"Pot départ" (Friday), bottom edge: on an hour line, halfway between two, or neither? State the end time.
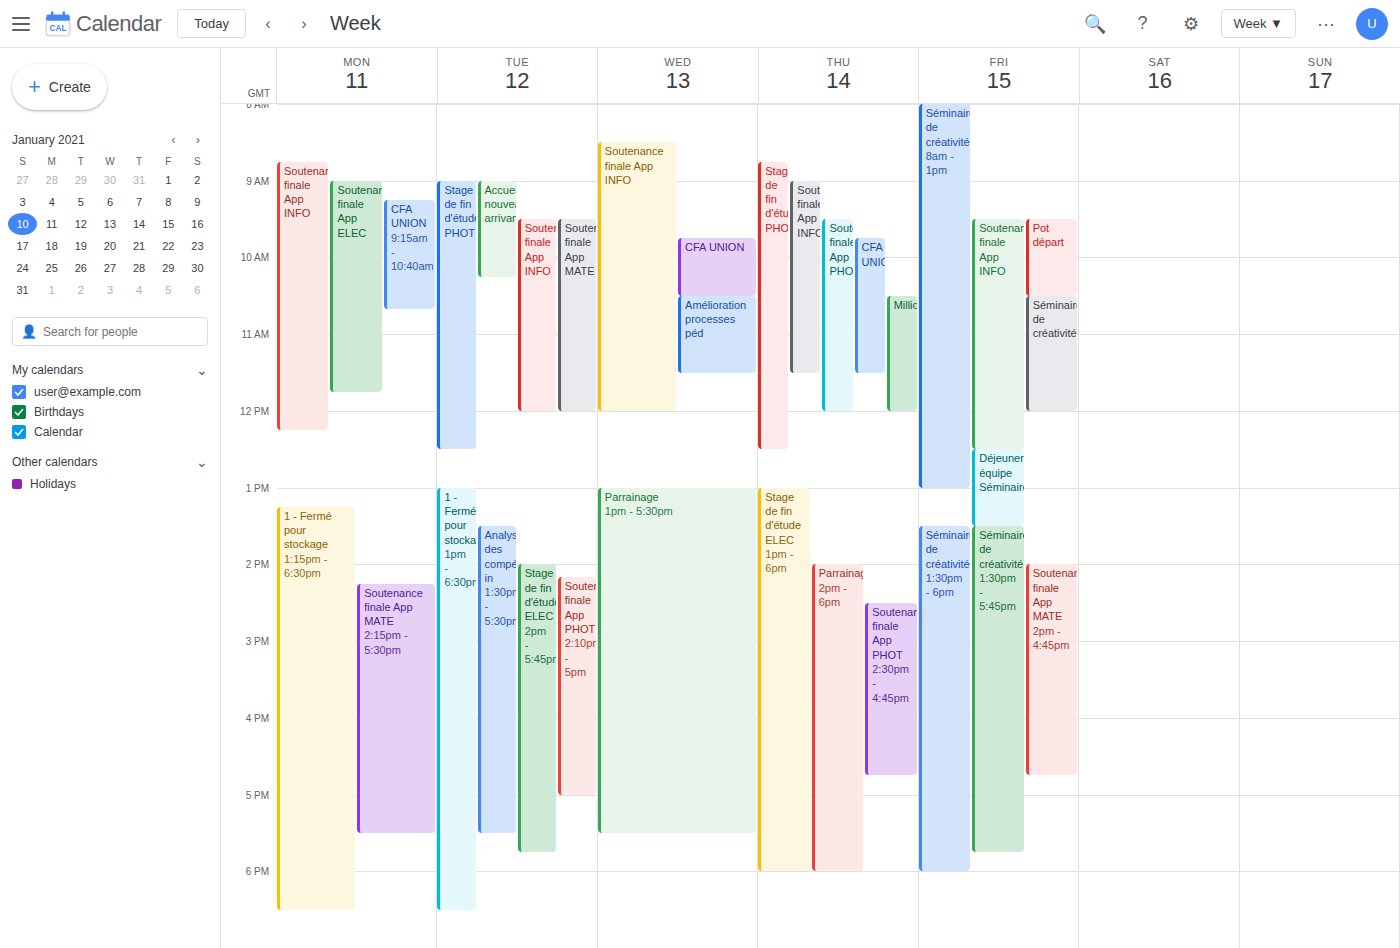
10:30 AM -- halfway between the 10 AM and 11 AM lines.